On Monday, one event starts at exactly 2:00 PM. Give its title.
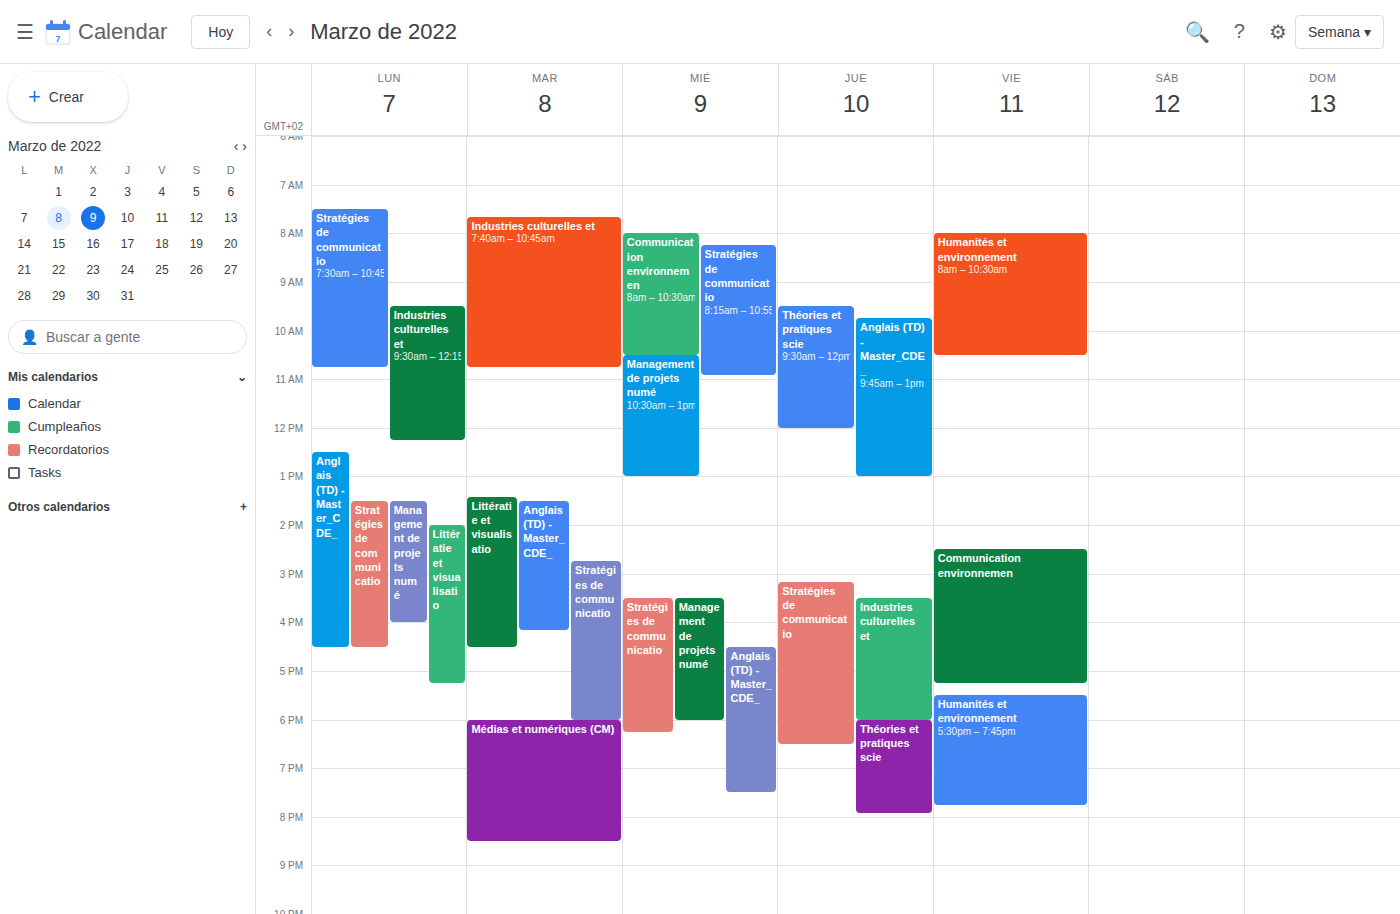
"Littératie et visualisatio"